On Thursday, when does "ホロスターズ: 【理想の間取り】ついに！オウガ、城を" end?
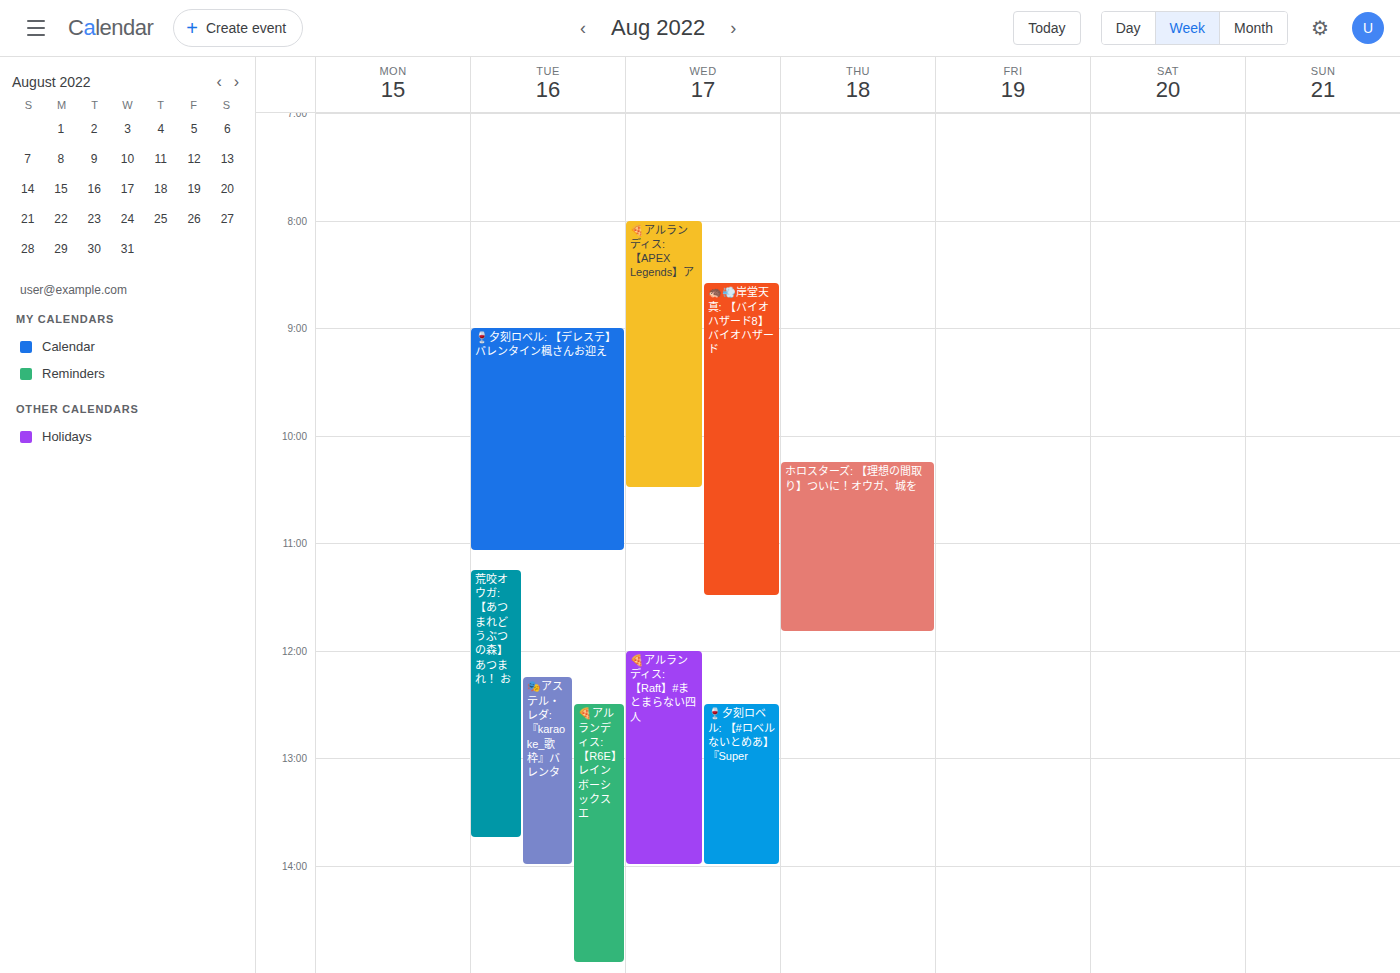
11:50 AM